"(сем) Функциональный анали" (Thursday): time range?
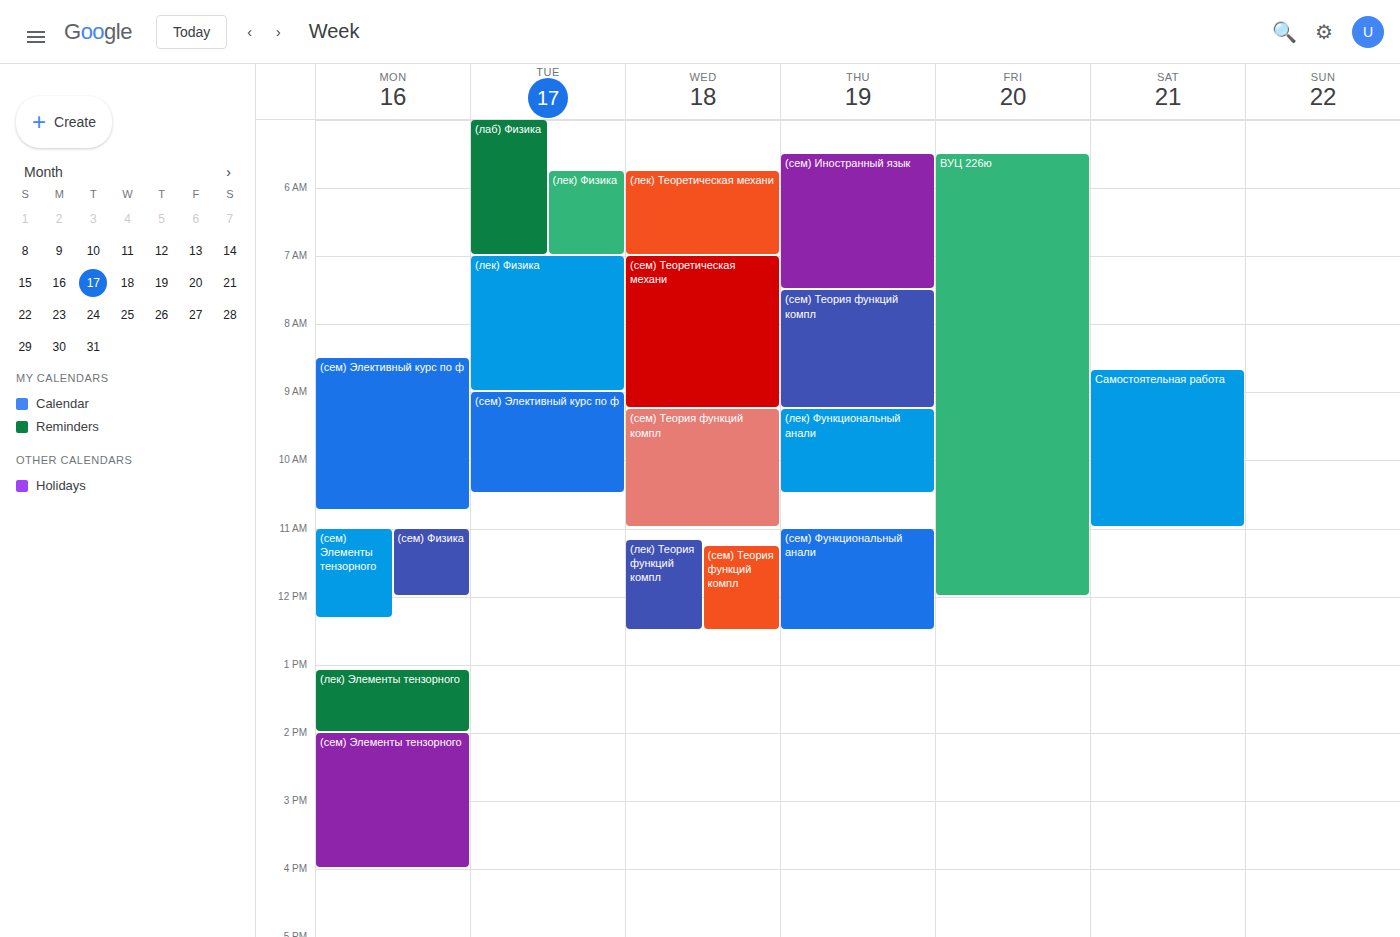
11:00 AM to 12:30 PM